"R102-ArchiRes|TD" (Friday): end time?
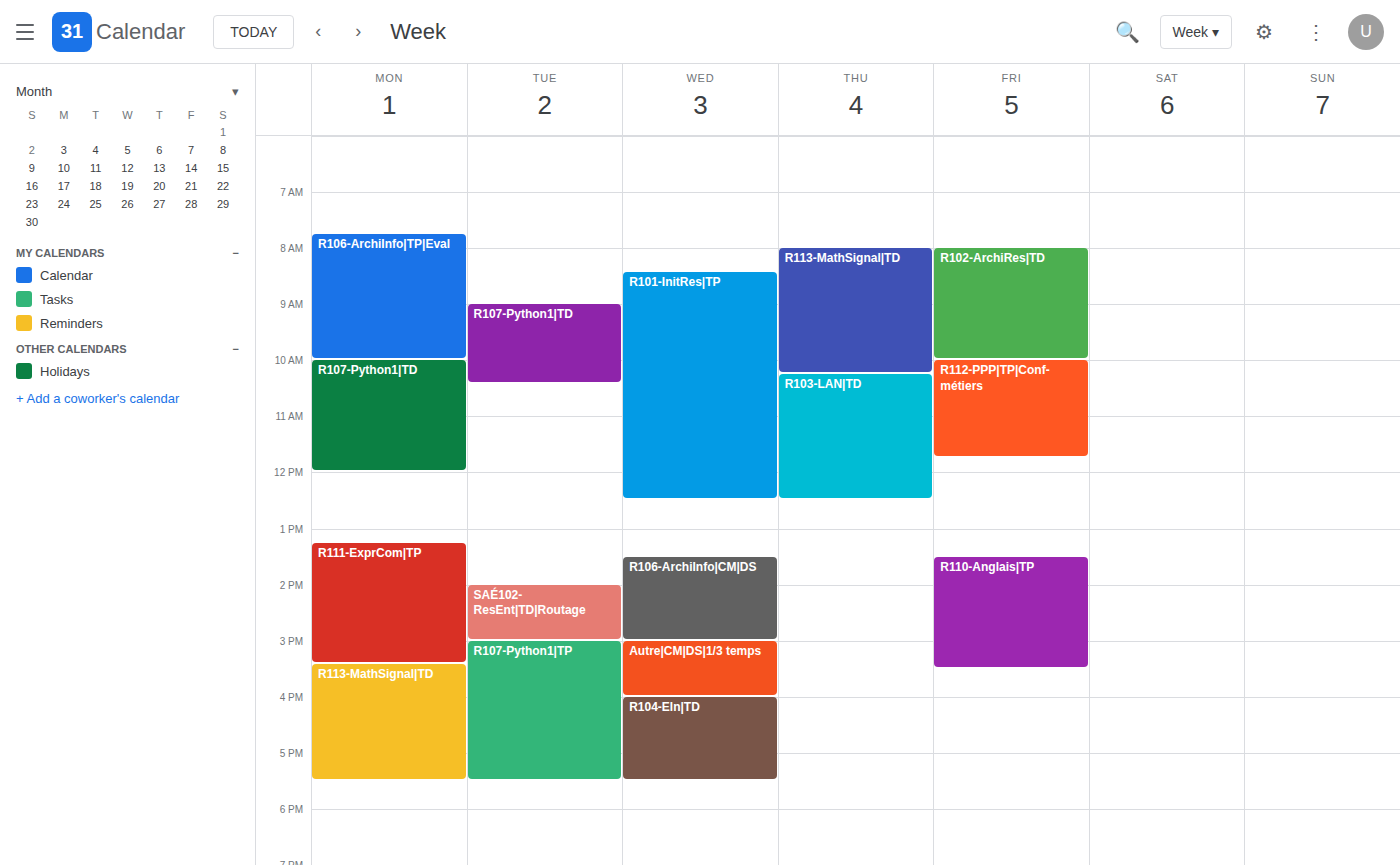
10:00 AM